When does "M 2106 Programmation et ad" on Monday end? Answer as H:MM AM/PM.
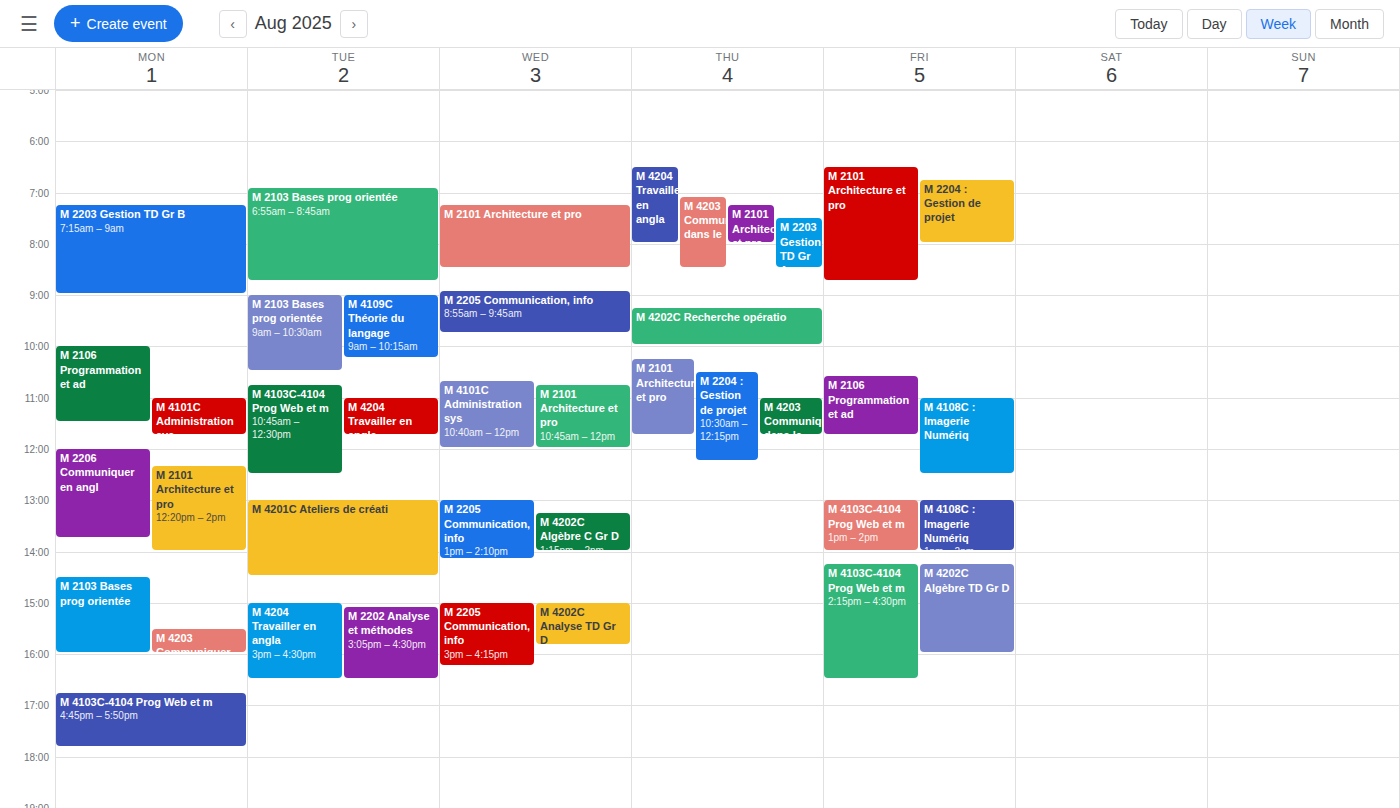
11:30 AM